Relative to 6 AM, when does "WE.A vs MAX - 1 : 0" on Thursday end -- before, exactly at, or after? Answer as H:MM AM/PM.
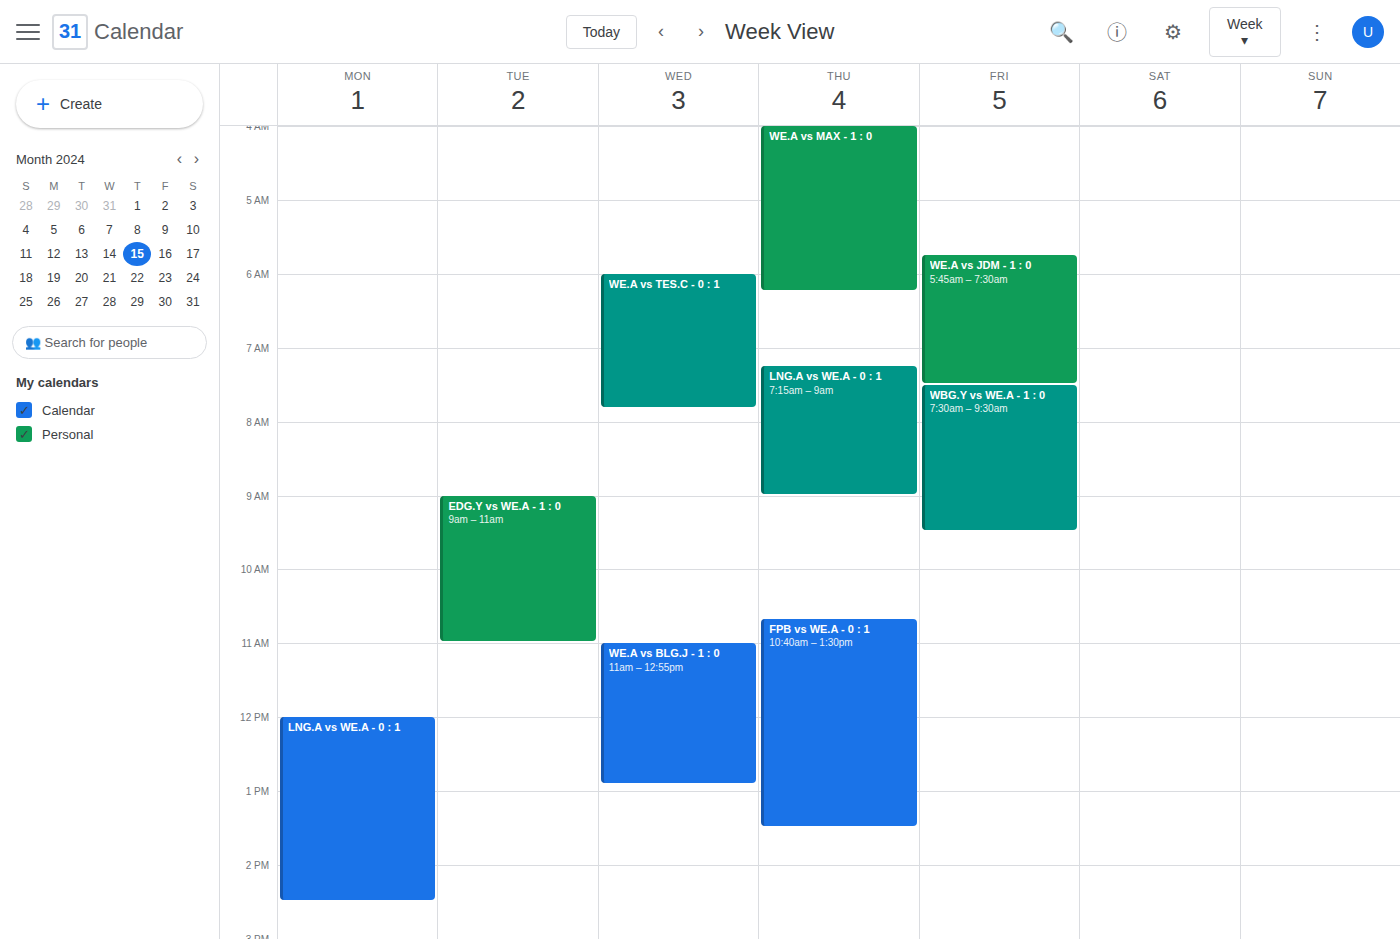
6:15 AM -- after 6 AM, 15 minutes below the 6 AM line.